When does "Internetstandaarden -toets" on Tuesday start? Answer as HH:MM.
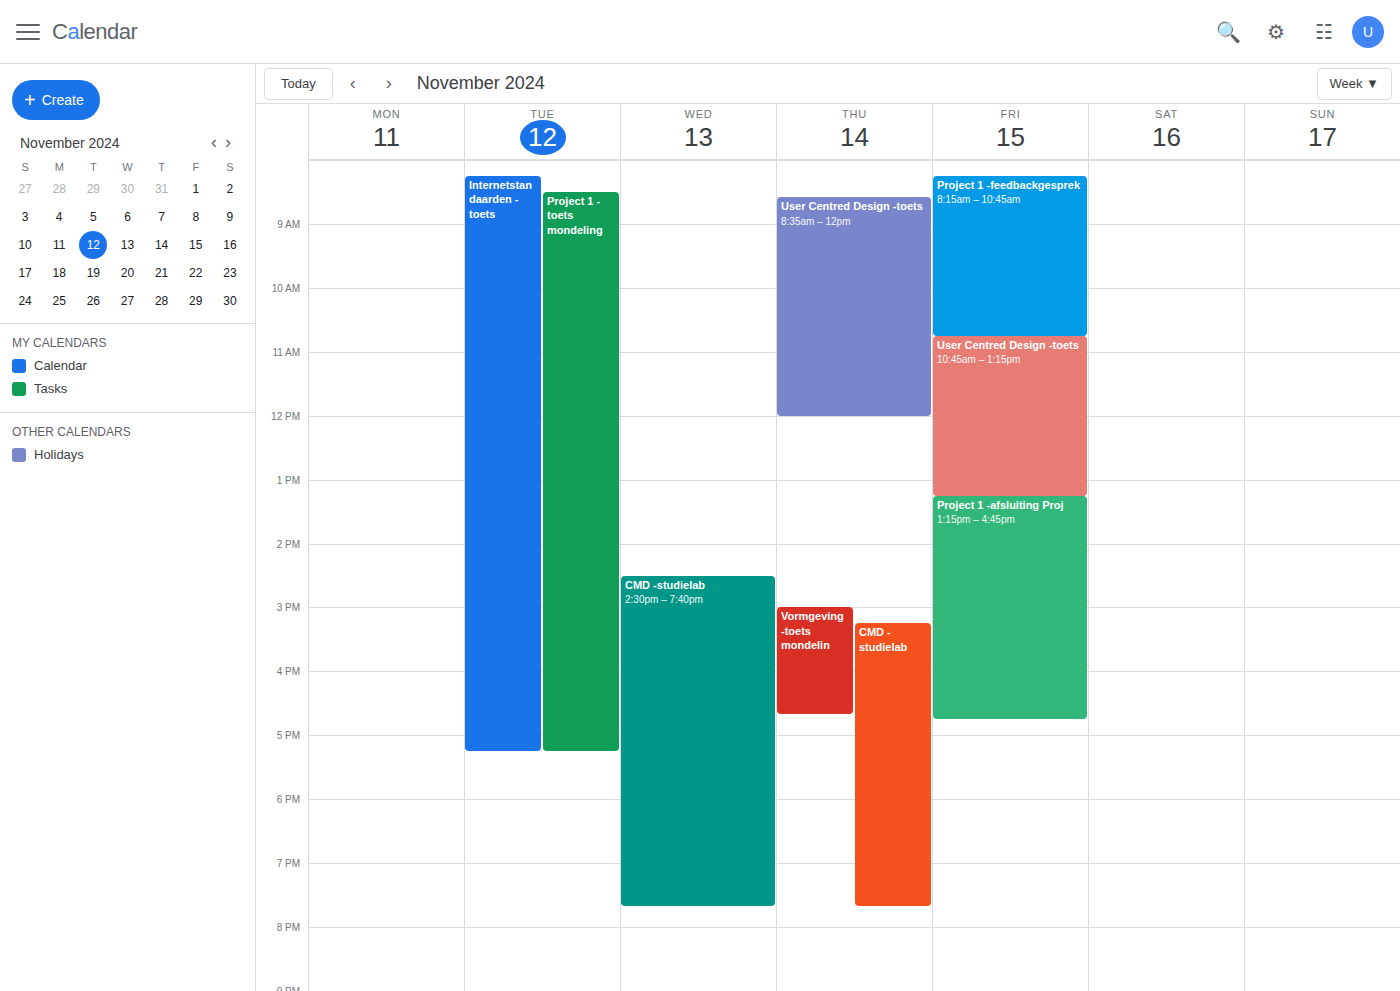
08:15